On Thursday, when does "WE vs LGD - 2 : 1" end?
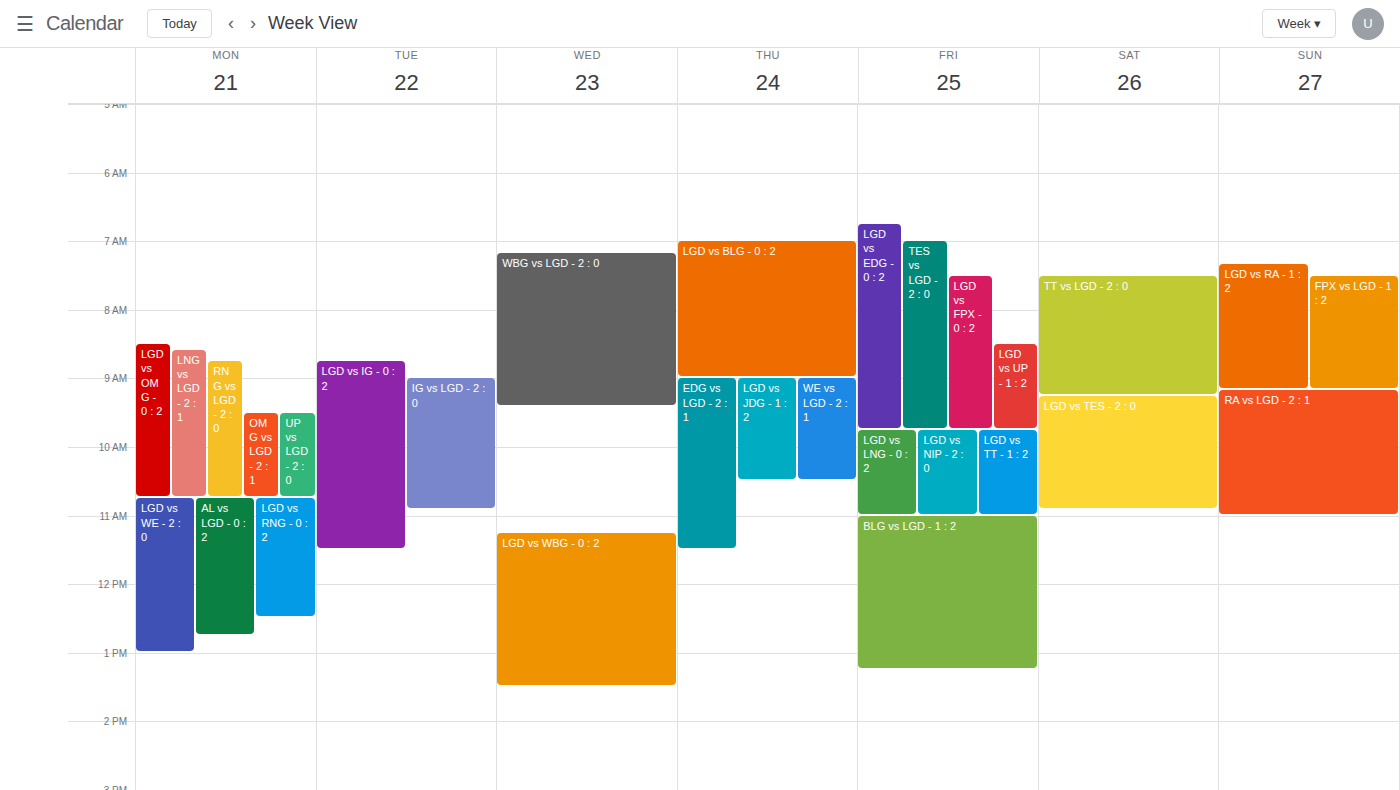
10:30 AM